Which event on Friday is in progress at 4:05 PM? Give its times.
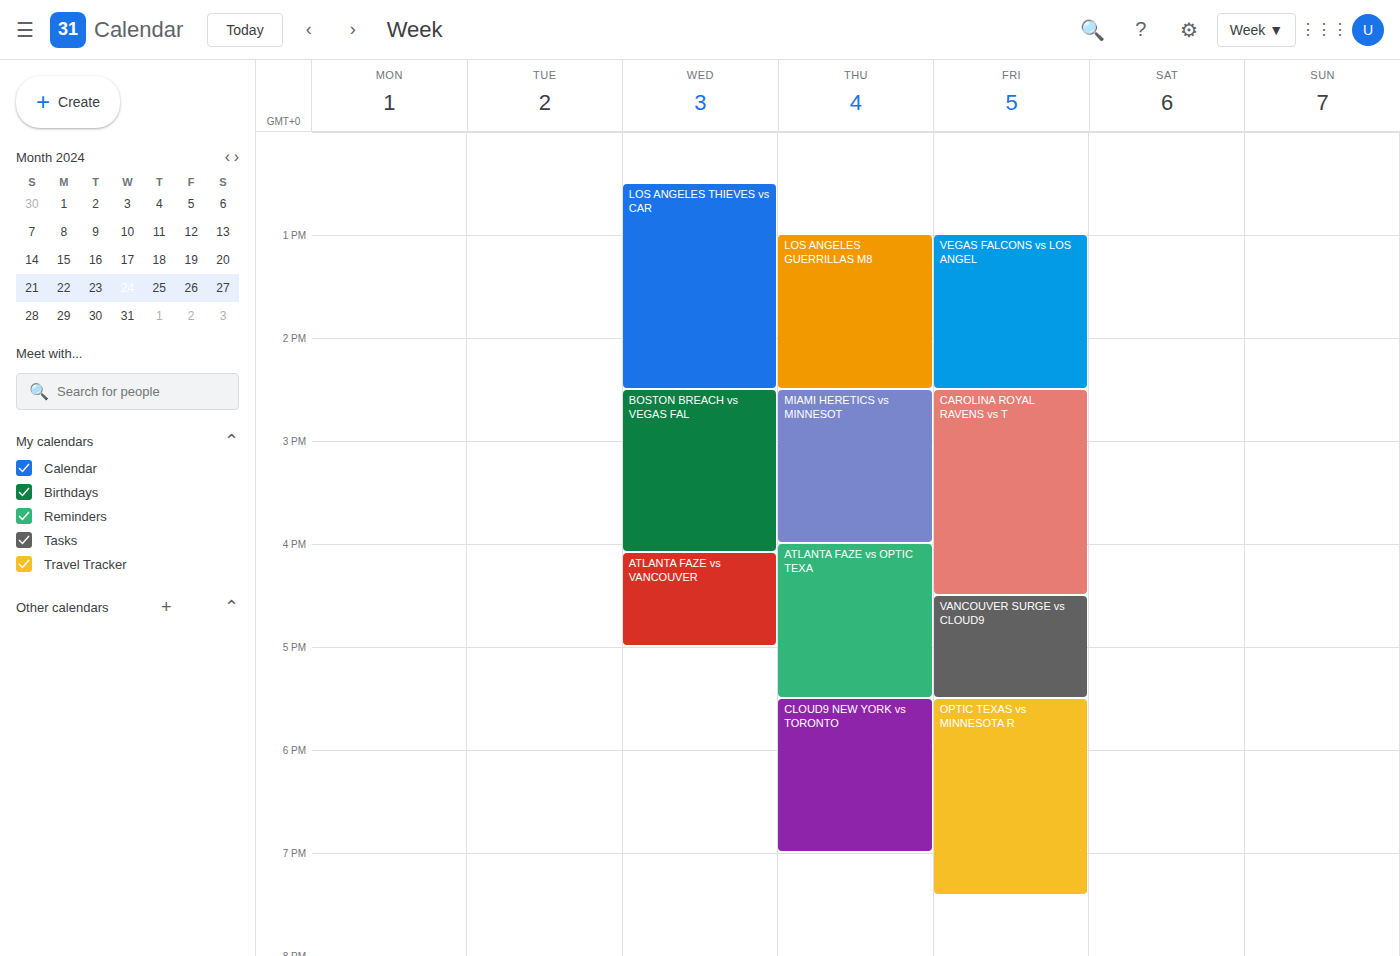
"CAROLINA ROYAL RAVENS vs T", 2:30 PM to 4:30 PM